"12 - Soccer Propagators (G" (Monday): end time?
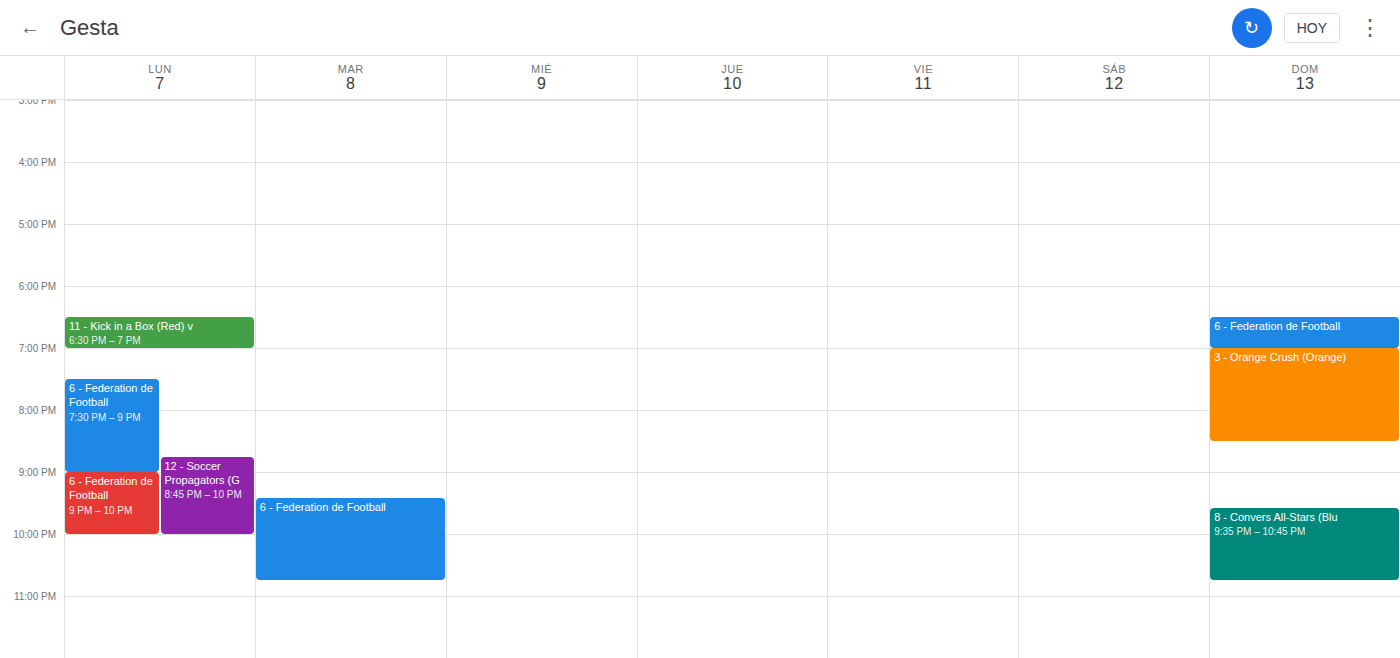
10:00 PM